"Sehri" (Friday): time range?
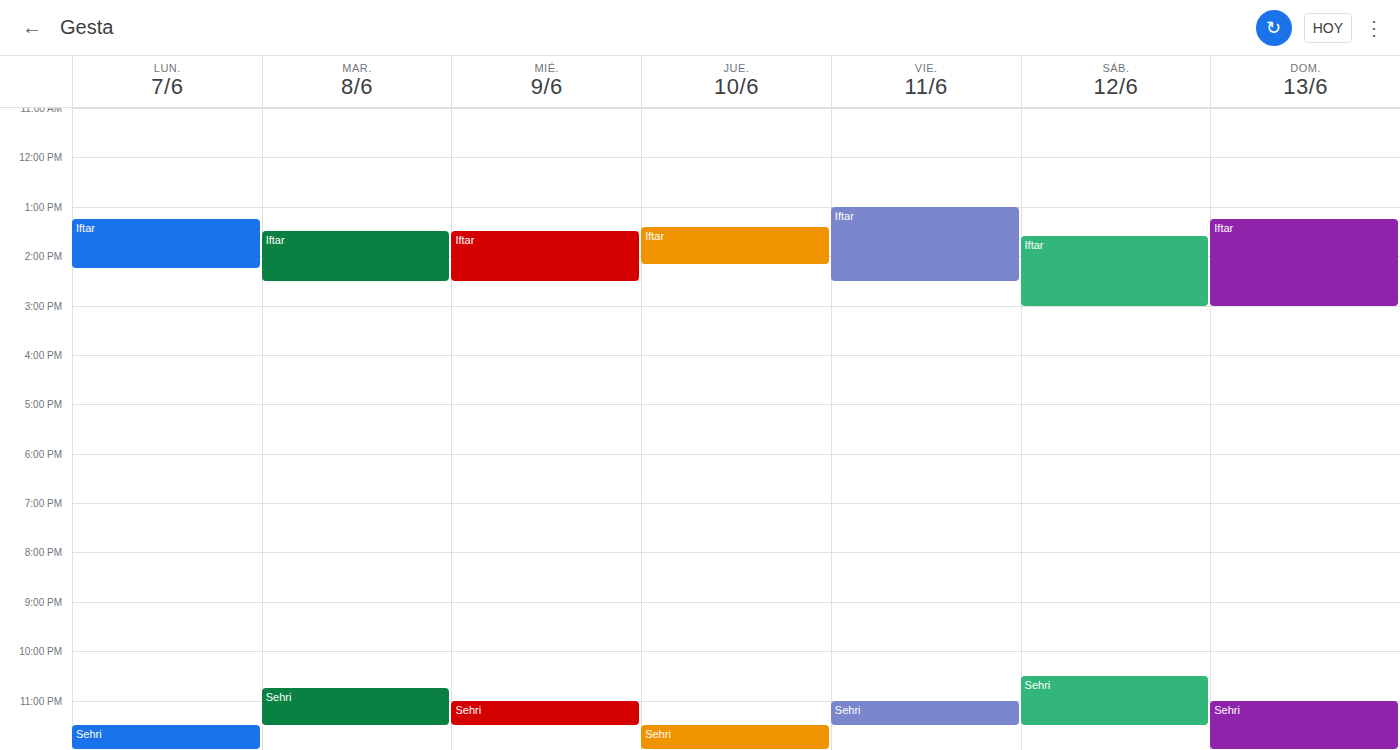
11:00 PM to 11:30 PM